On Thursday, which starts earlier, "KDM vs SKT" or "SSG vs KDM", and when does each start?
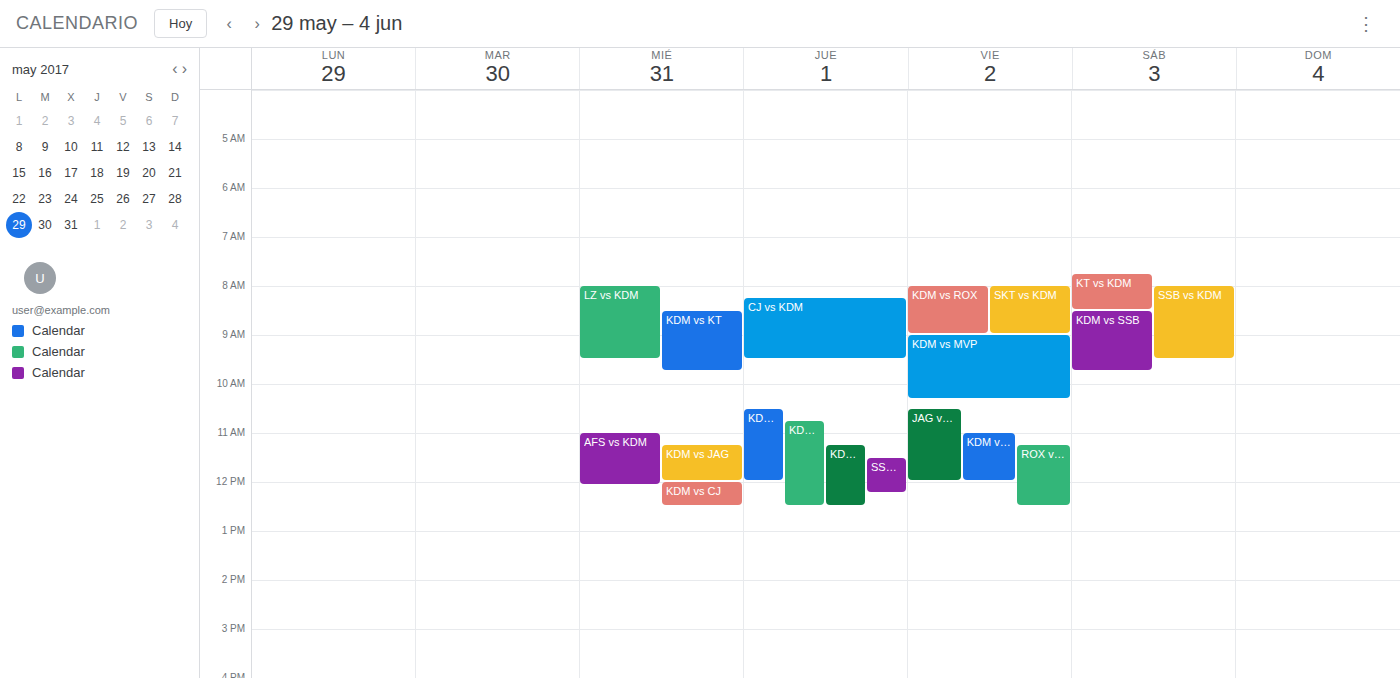
"KDM vs SKT" 10:30 AM; "SSG vs KDM" 11:30 AM.